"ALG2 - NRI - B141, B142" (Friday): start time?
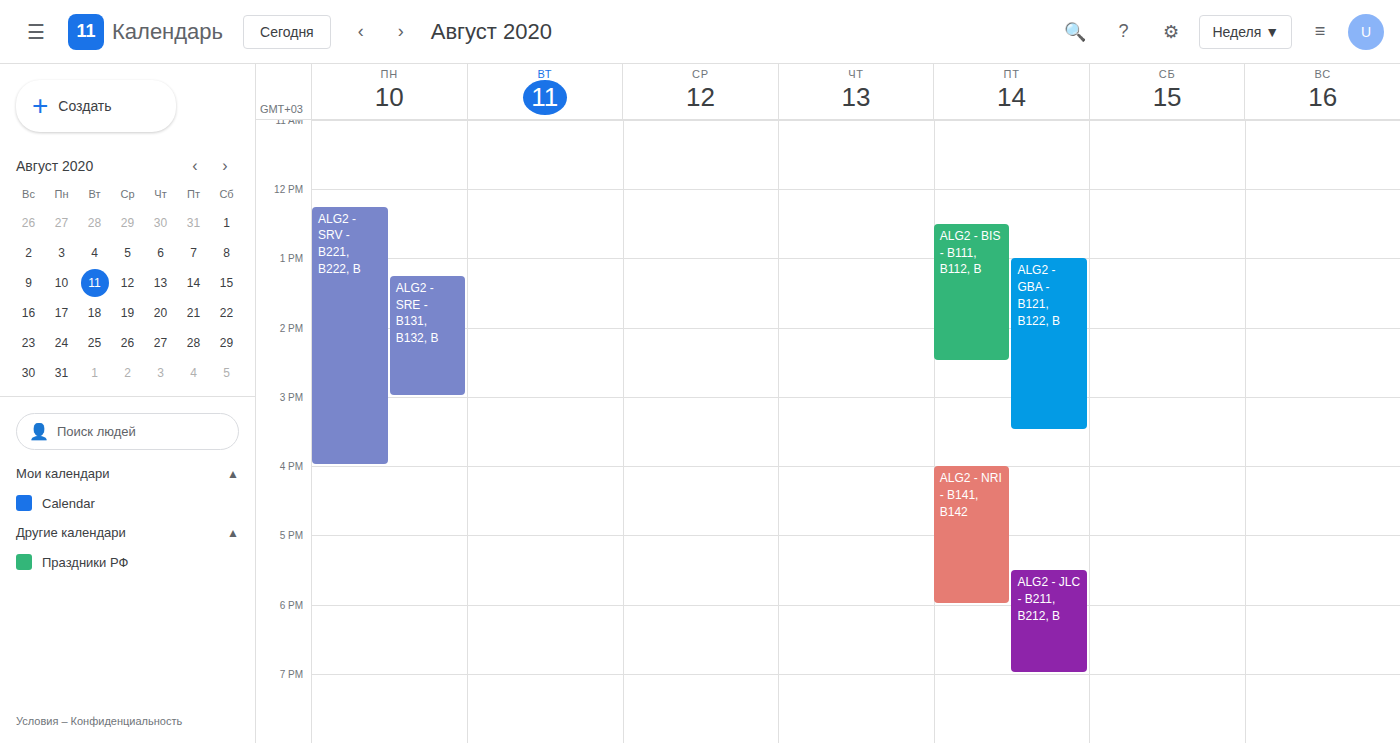
4:00 PM